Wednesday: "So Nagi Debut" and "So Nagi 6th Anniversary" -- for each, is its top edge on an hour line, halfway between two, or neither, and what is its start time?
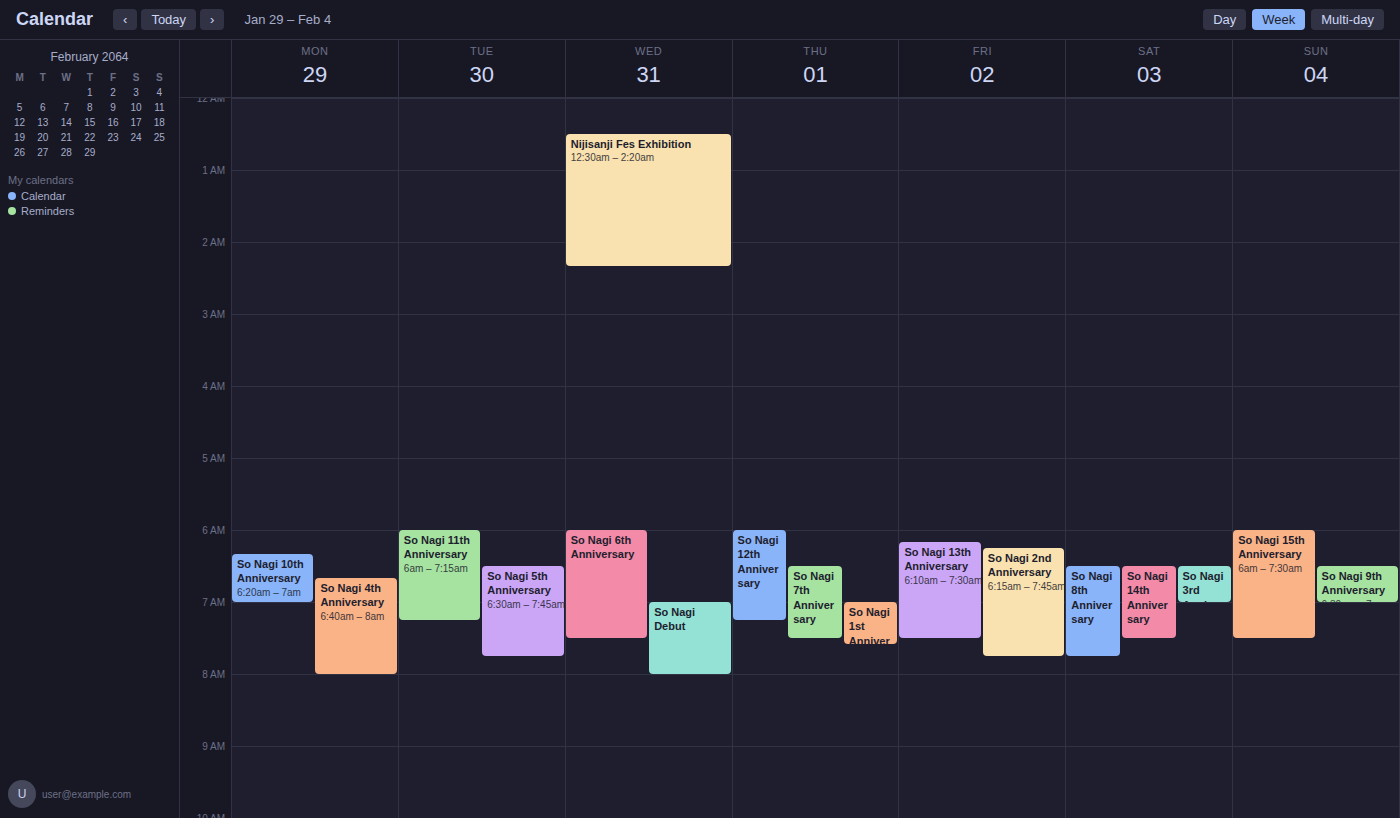
"So Nagi Debut": 7:00 AM, exactly on the 7 AM line. "So Nagi 6th Anniversary": 6:00 AM, exactly on the 6 AM line.